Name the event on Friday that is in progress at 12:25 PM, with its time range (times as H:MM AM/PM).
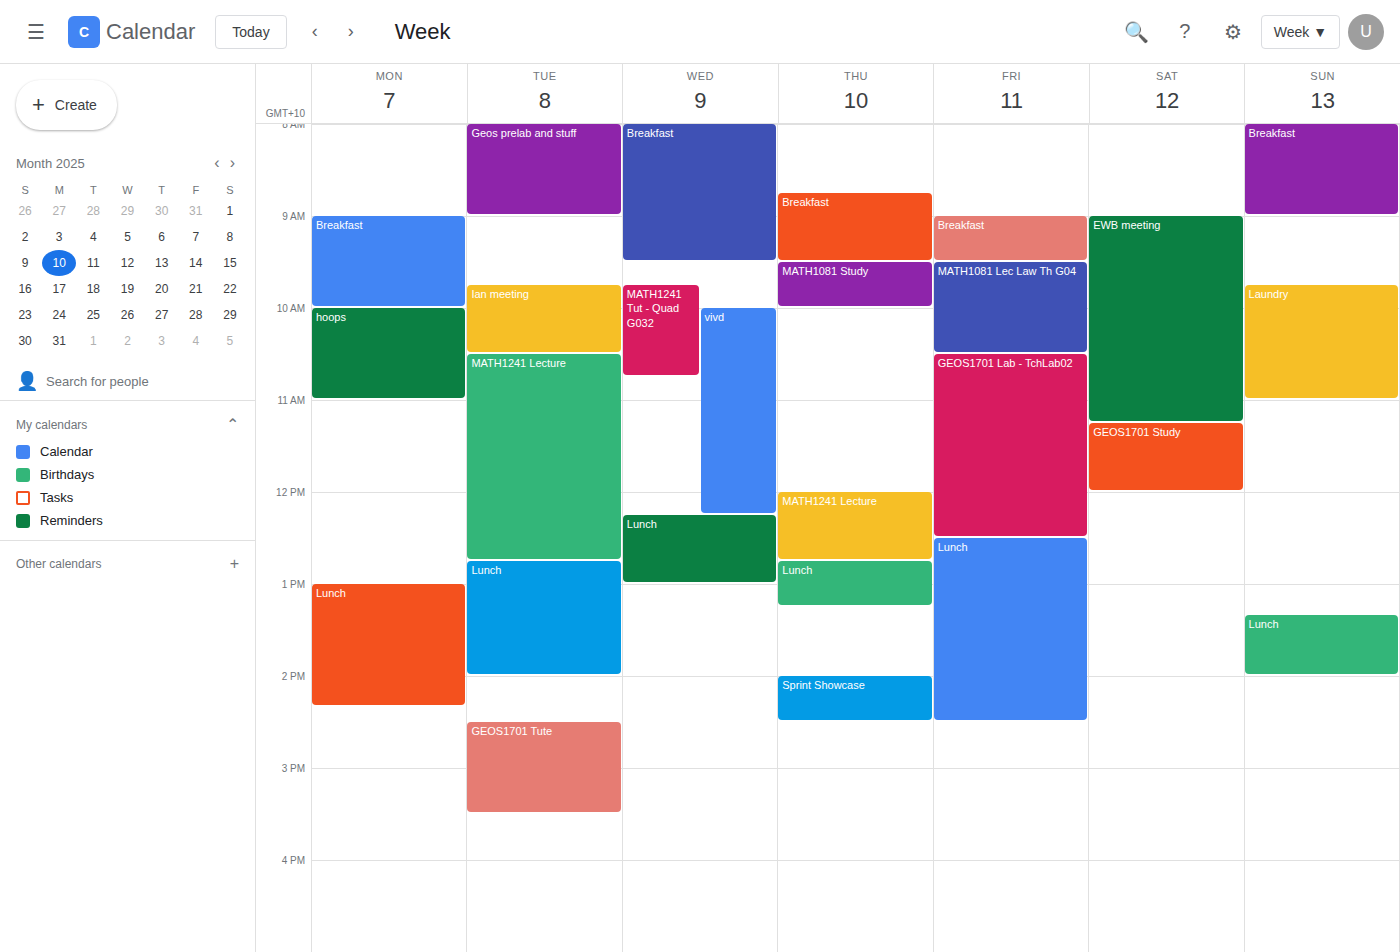
"GEOS1701 Lab - TchLab02", 10:30 AM to 12:30 PM